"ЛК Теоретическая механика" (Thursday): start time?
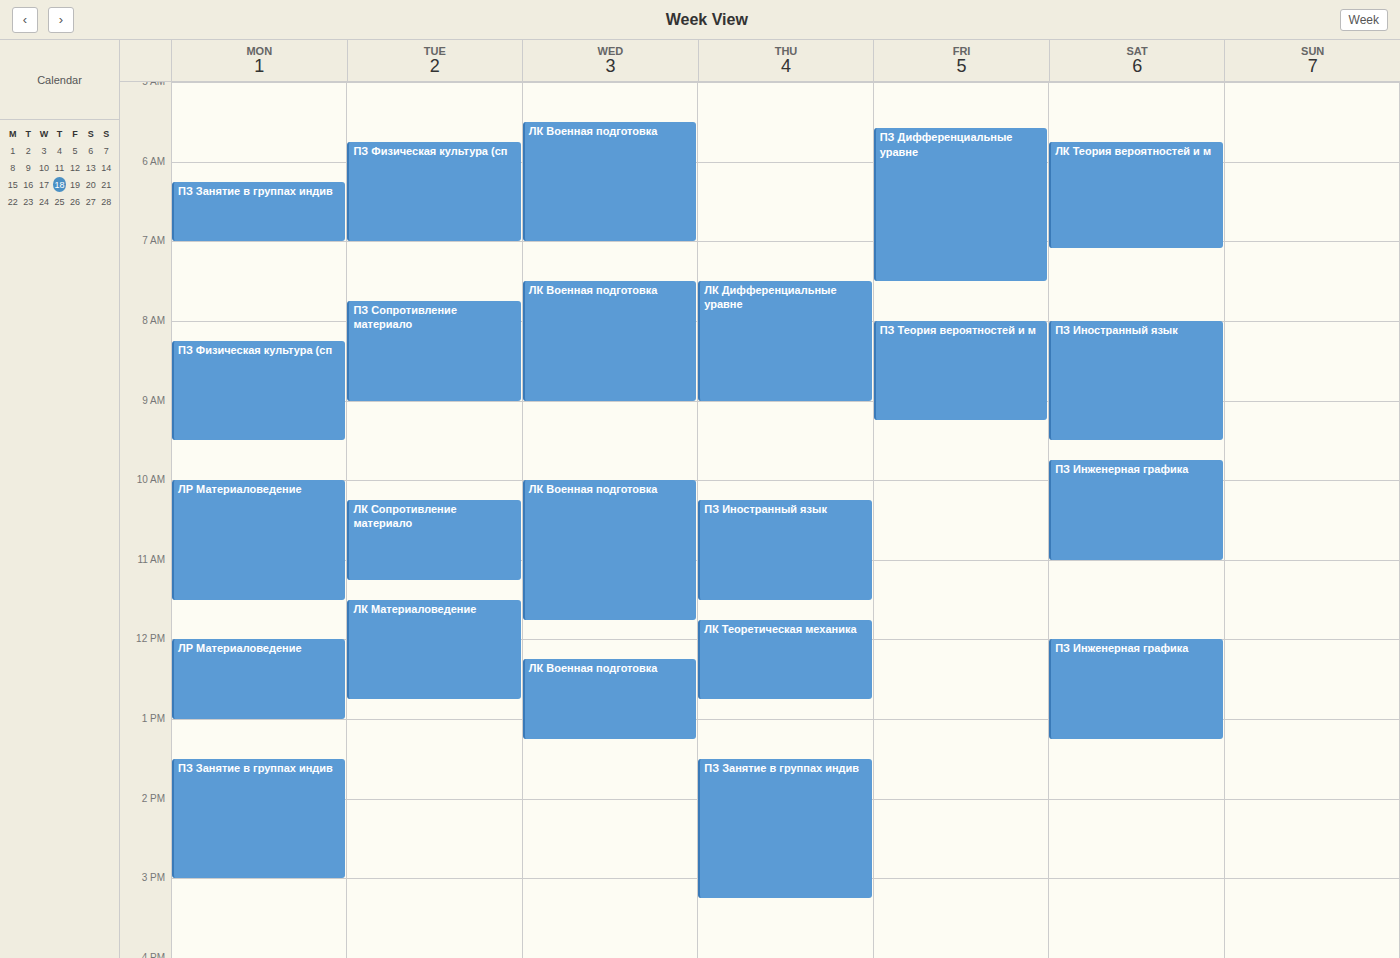
11:45